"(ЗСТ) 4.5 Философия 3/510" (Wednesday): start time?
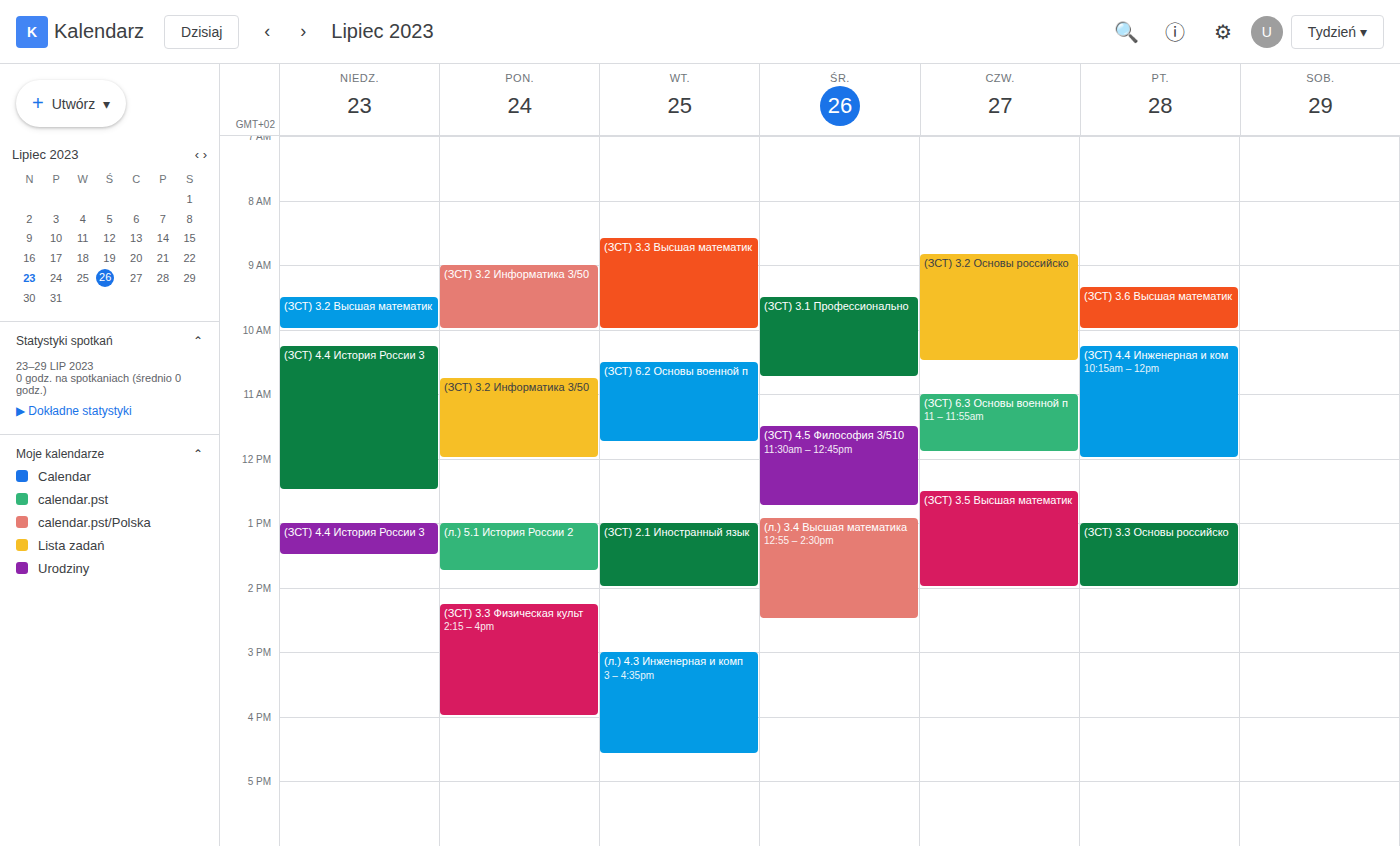
11:30 AM